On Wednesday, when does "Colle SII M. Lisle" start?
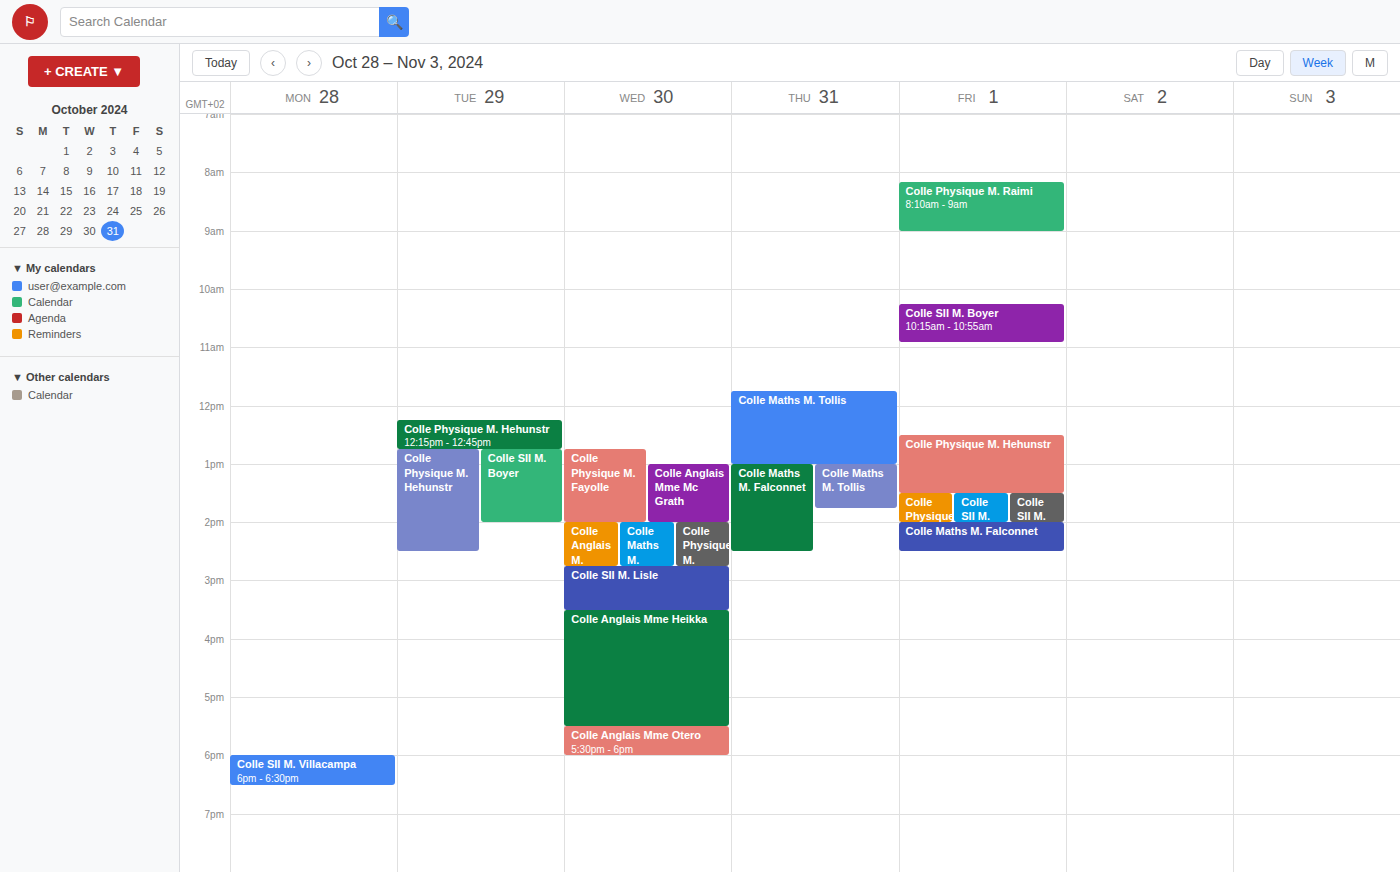
2:45 PM